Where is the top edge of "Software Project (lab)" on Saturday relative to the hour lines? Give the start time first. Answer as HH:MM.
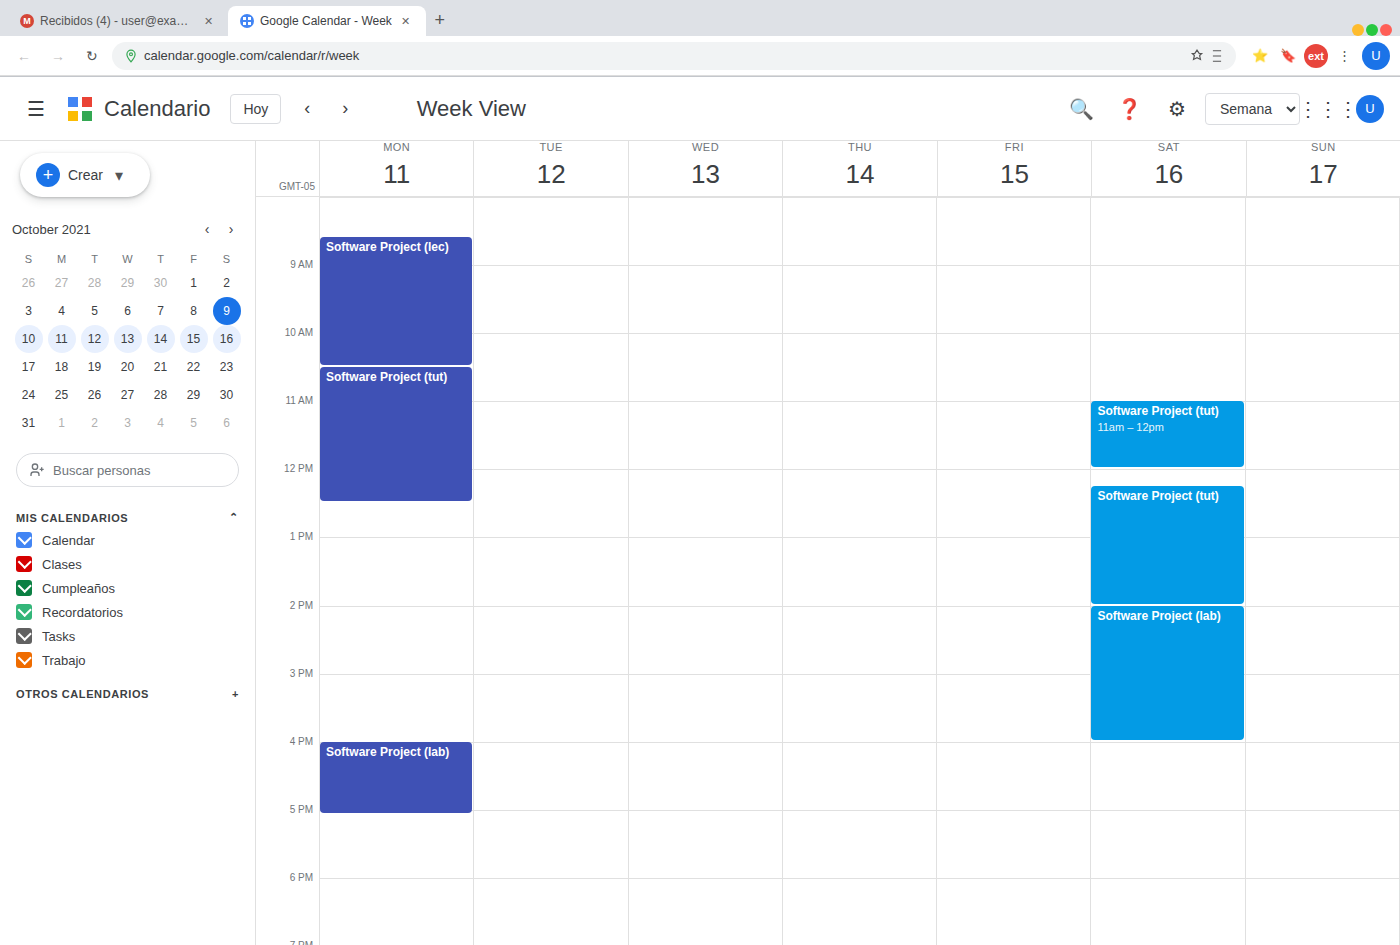
14:00 -- exactly on the 14:00 line.